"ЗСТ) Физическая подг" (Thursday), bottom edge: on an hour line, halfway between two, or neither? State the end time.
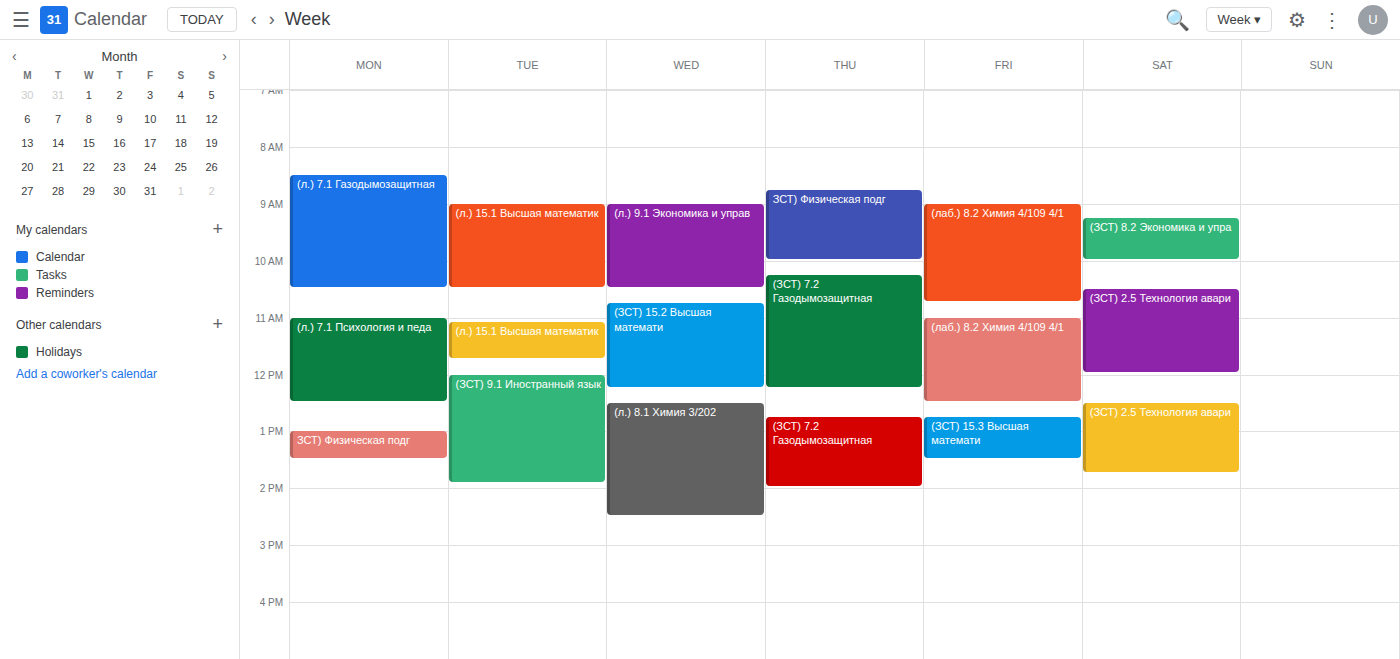
10:00 AM -- exactly on the 10 AM line.